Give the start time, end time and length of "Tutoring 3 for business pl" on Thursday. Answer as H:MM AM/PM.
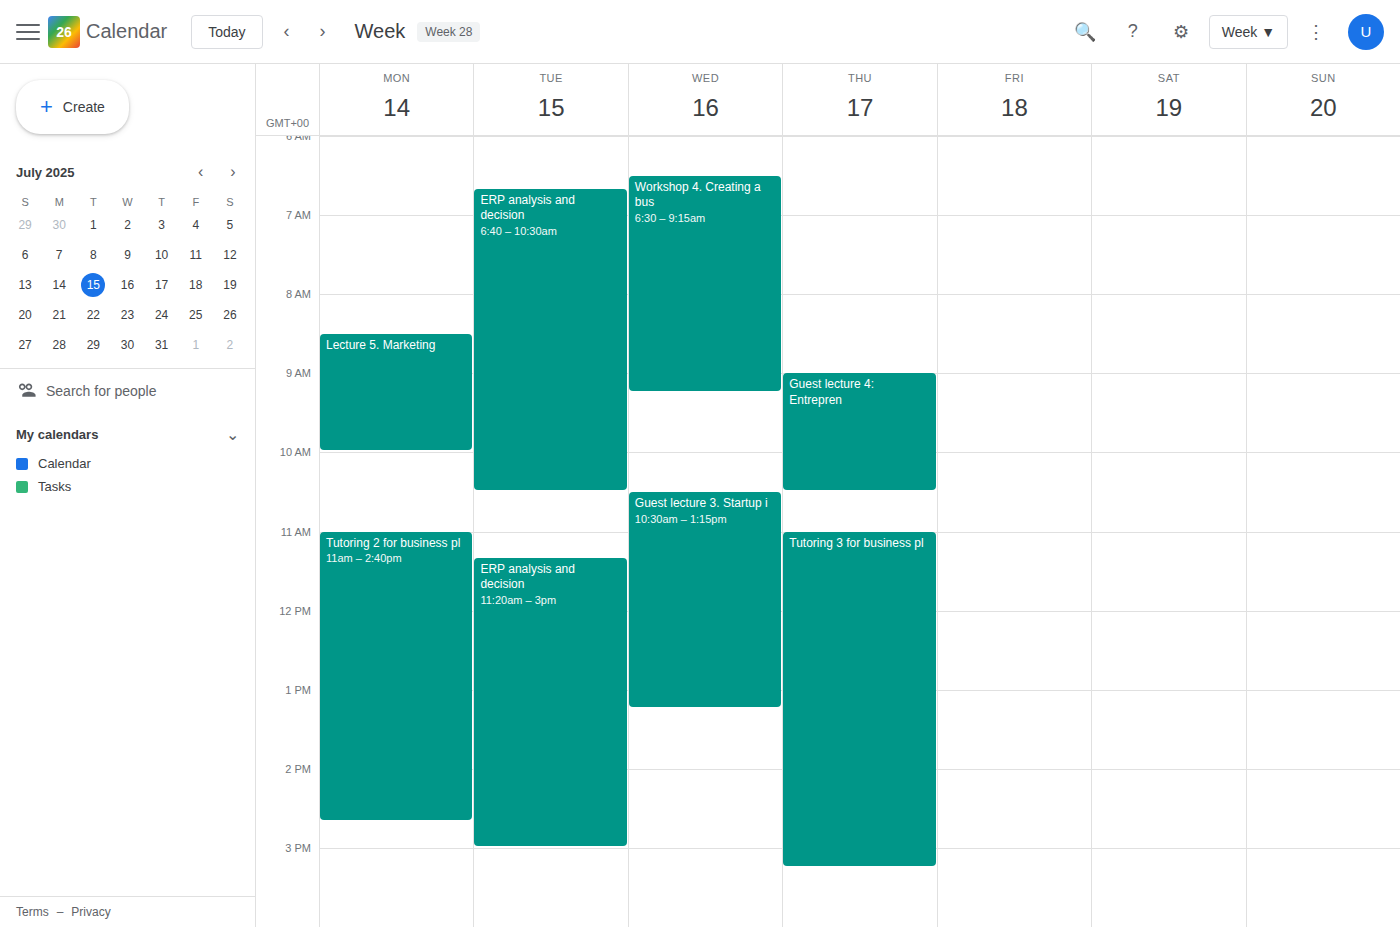
11:00 AM to 3:15 PM, 4 hours 15 minutes